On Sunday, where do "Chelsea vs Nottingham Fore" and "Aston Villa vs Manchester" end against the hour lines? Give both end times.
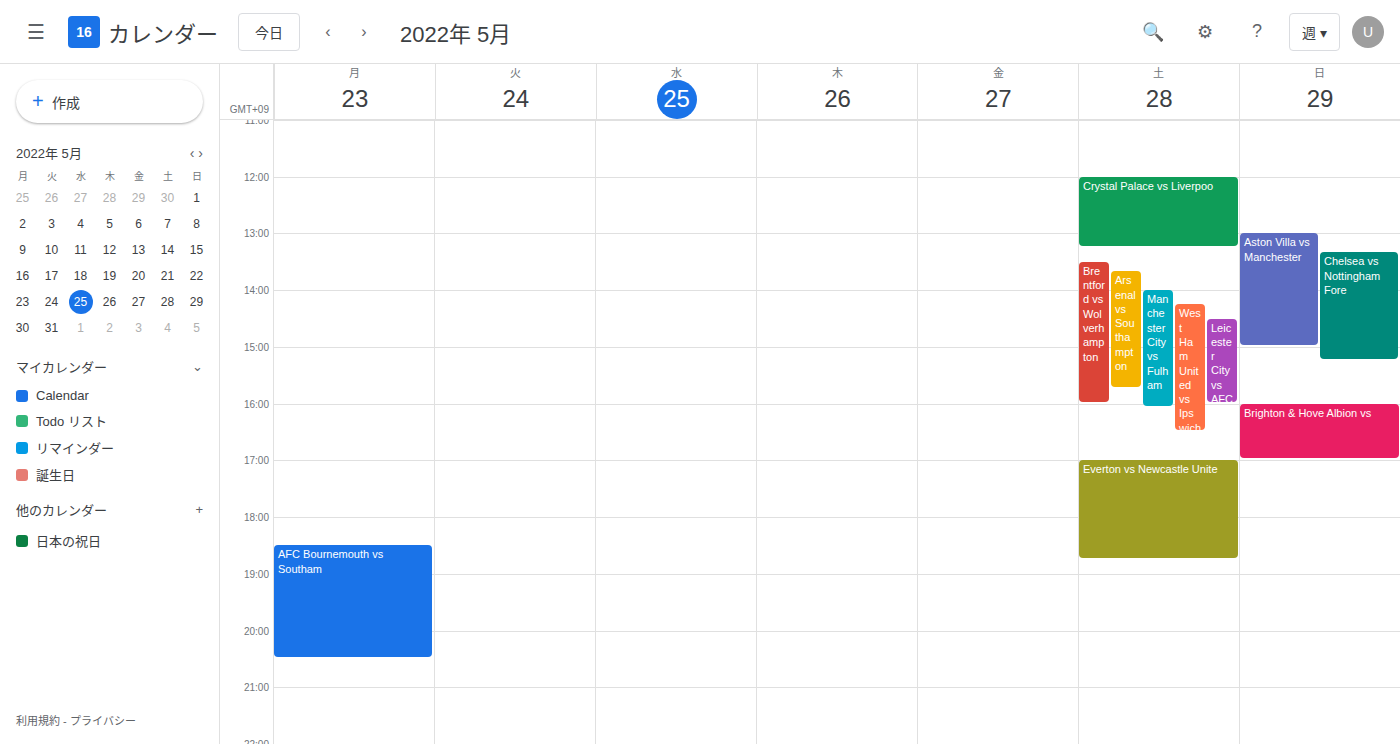
"Chelsea vs Nottingham Fore": 3:15 PM, neither: a quarter of the way from the 3 PM line to the 4 PM line. "Aston Villa vs Manchester": 3:00 PM, exactly on the 3 PM line.